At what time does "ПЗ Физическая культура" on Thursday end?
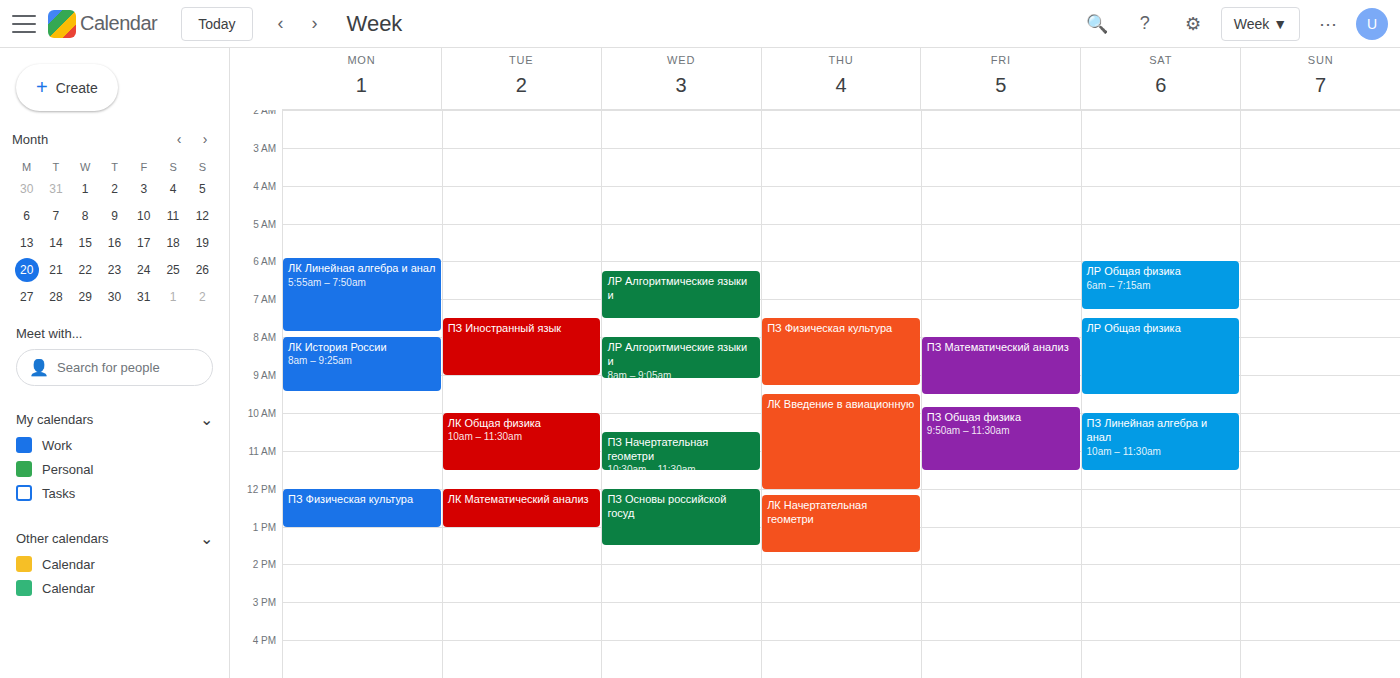
9:15 AM